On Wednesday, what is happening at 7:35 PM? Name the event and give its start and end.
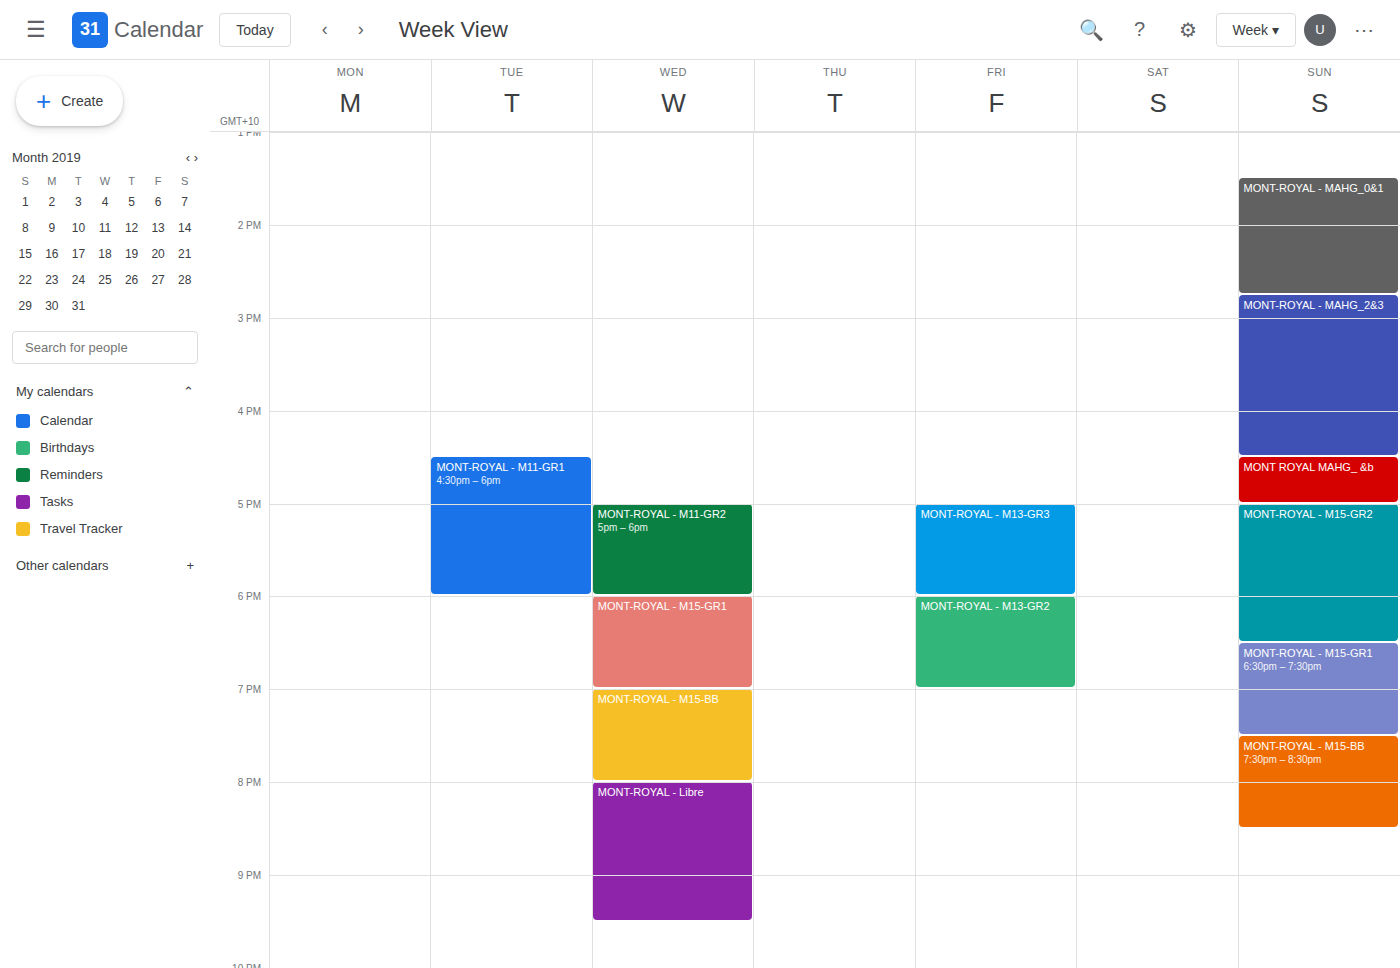
"MONT-ROYAL - M15-BB", 7:00 PM to 8:00 PM